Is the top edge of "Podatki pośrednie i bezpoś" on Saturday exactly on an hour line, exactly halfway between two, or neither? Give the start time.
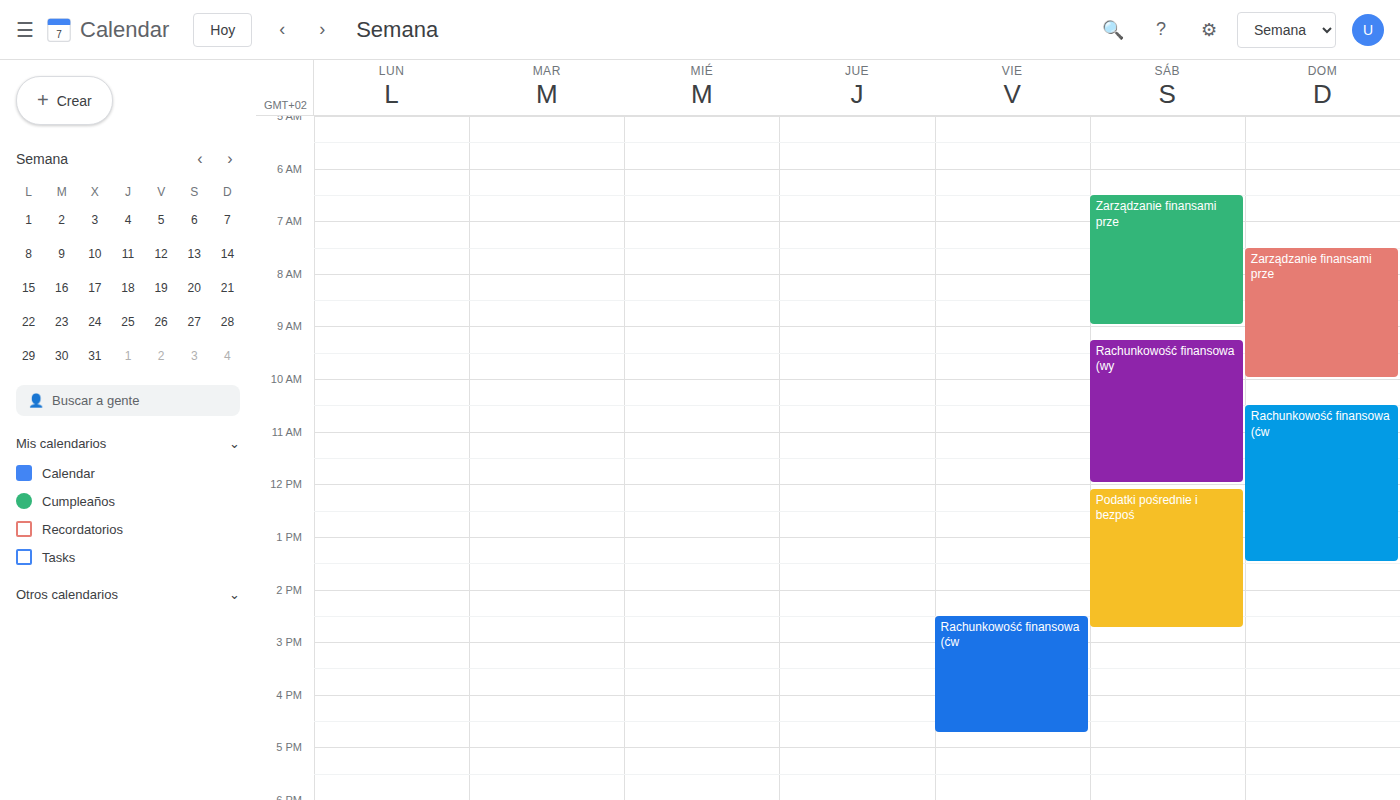
12:05 PM -- neither: 5 minutes below the 12 PM line and 55 minutes above the 1 PM line.